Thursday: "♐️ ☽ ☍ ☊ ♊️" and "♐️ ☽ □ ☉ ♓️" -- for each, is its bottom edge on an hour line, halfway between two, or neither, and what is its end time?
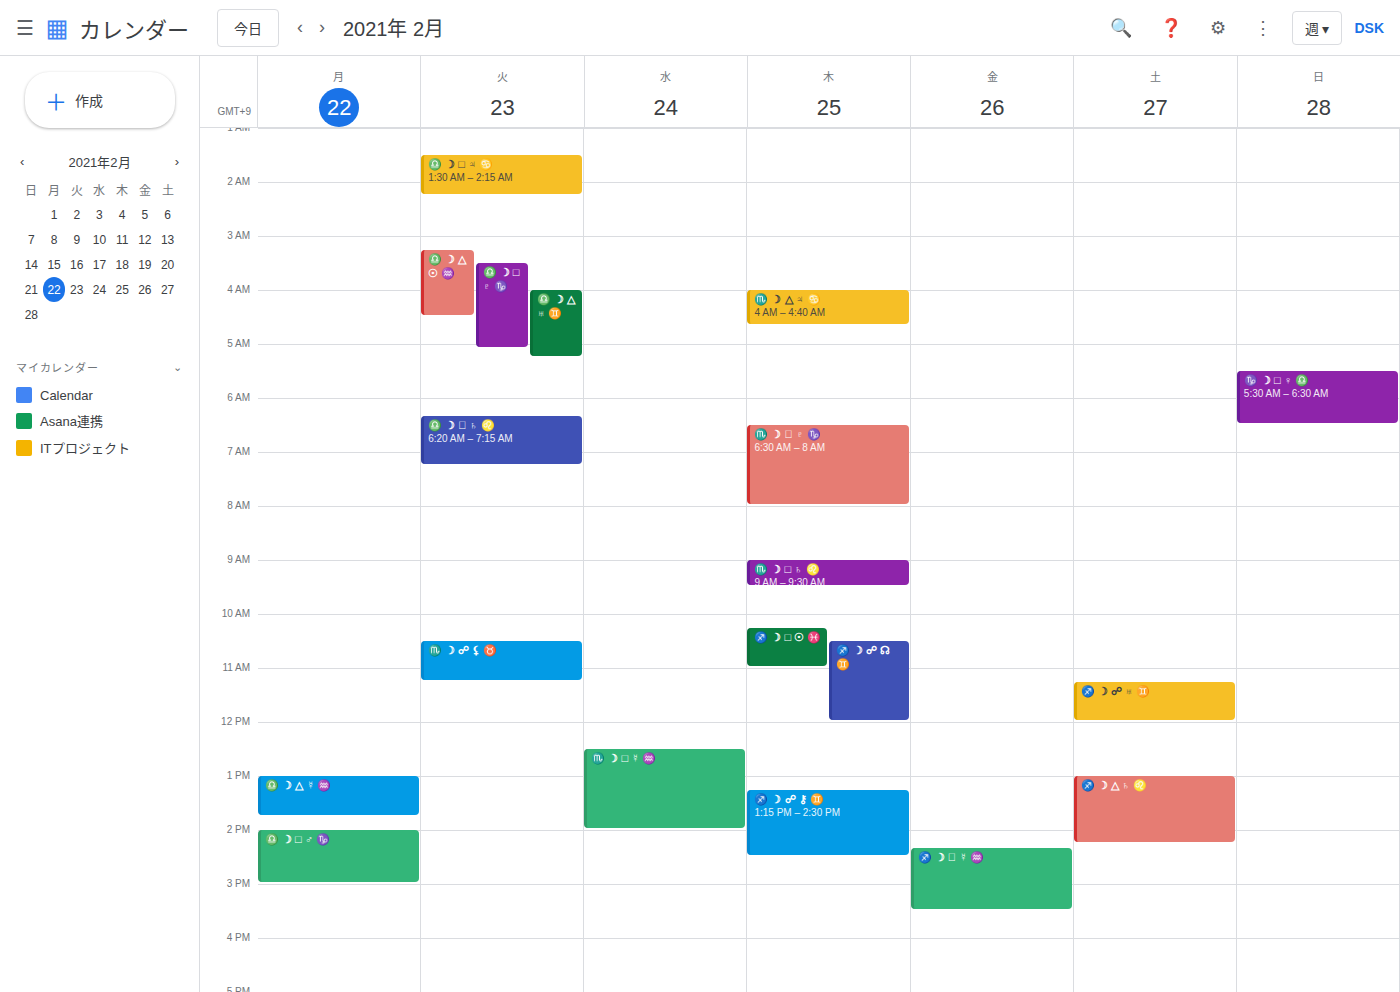
"♐️ ☽ ☍ ☊ ♊️": 12:00 PM, exactly on the 12 PM line. "♐️ ☽ □ ☉ ♓️": 11:00 AM, exactly on the 11 AM line.